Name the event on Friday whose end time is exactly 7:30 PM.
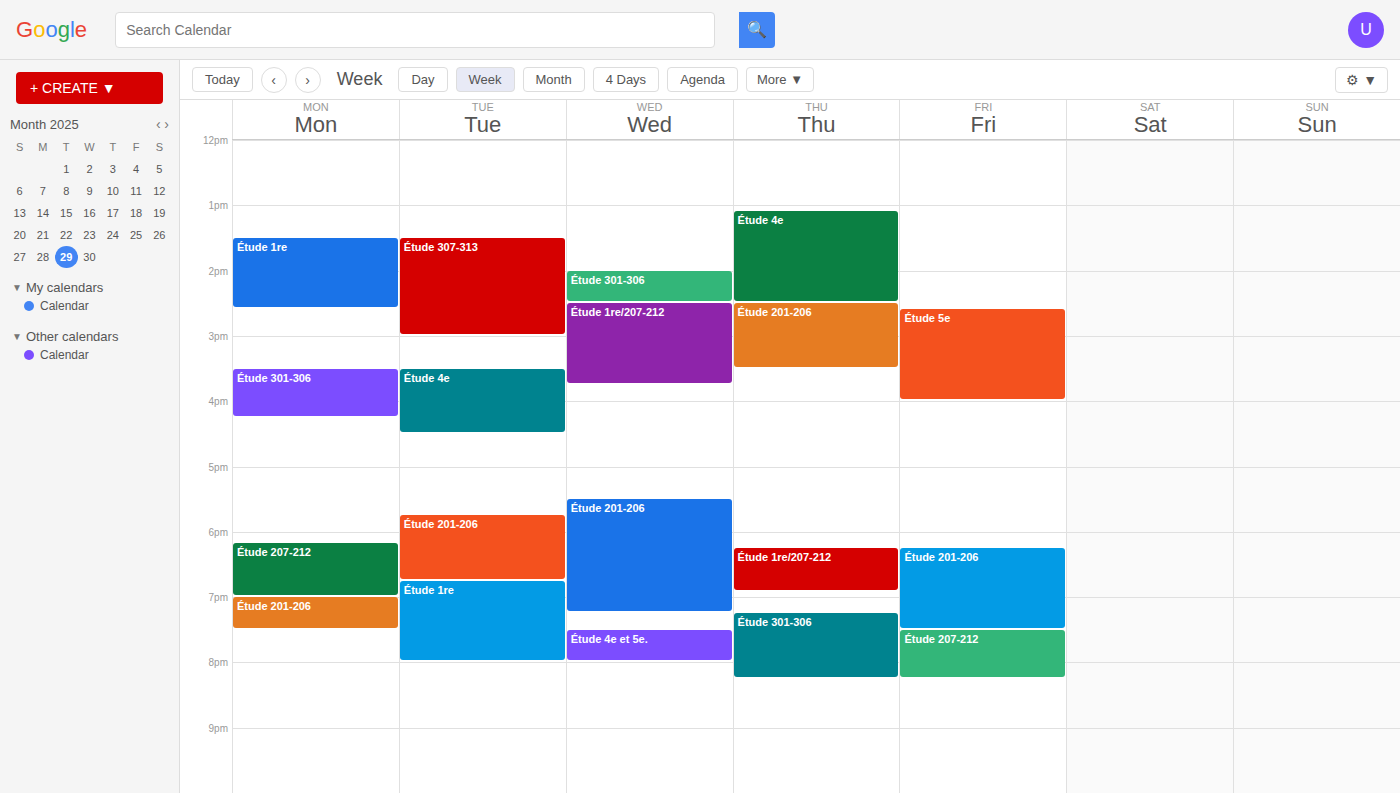
"Étude 201-206"